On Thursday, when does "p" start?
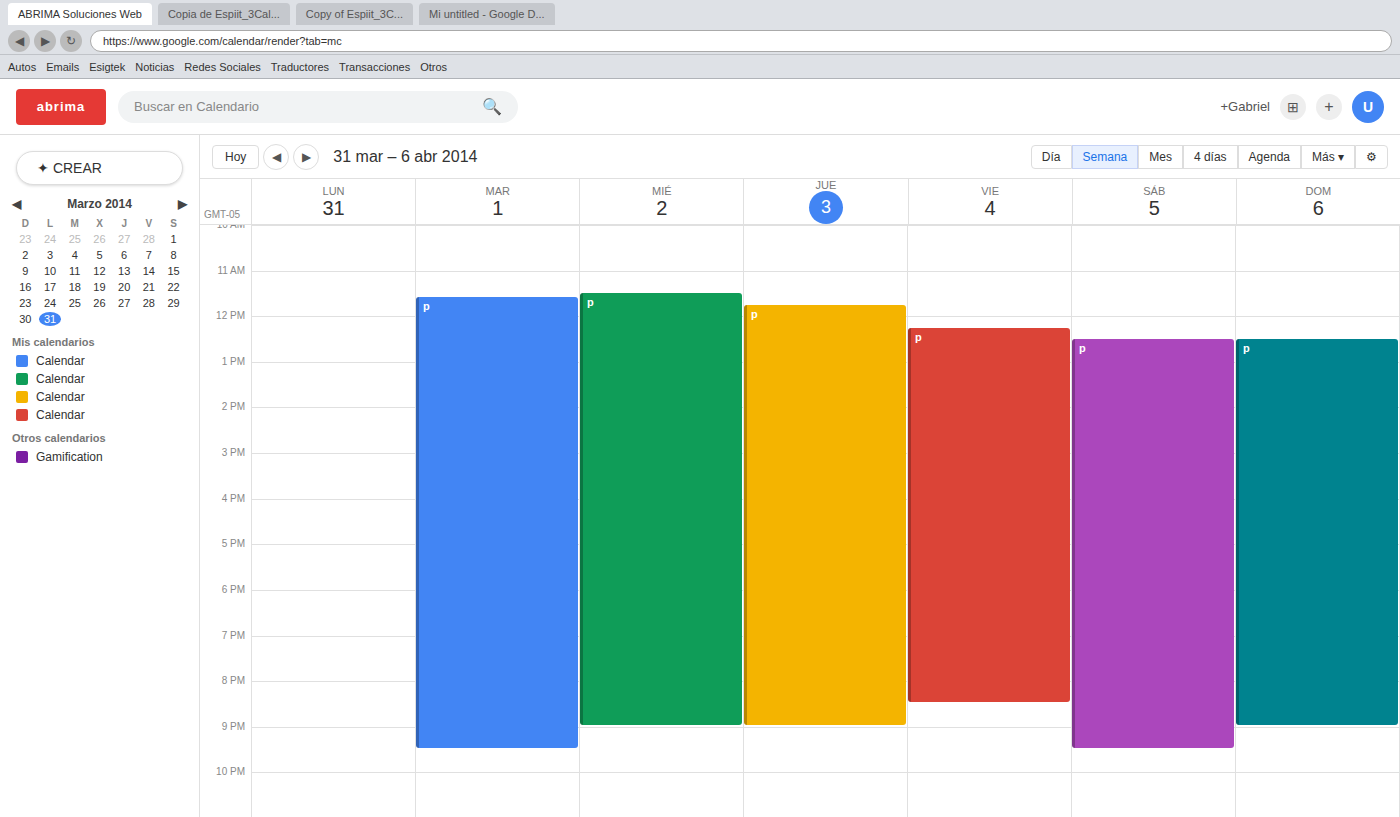
11:45 AM